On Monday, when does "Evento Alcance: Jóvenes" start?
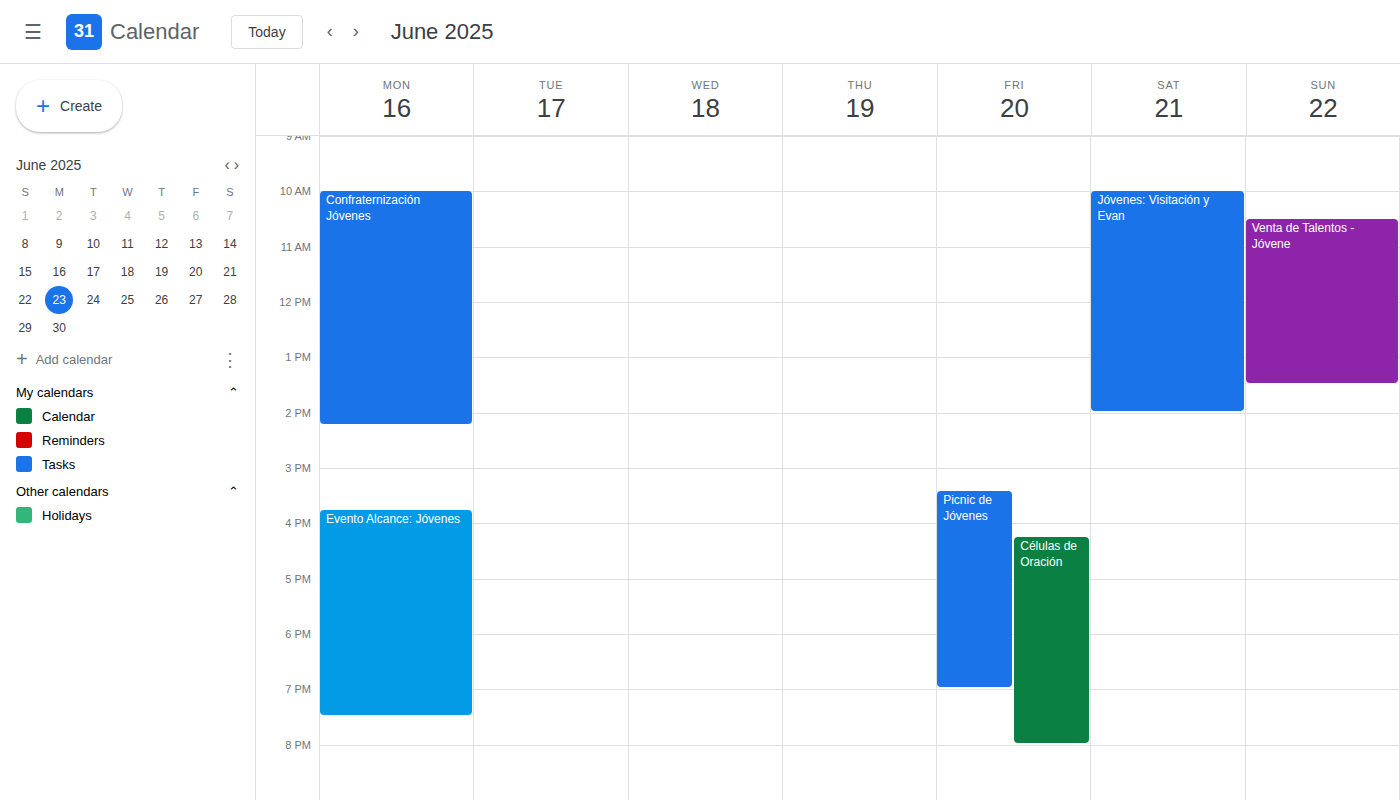
3:45 PM